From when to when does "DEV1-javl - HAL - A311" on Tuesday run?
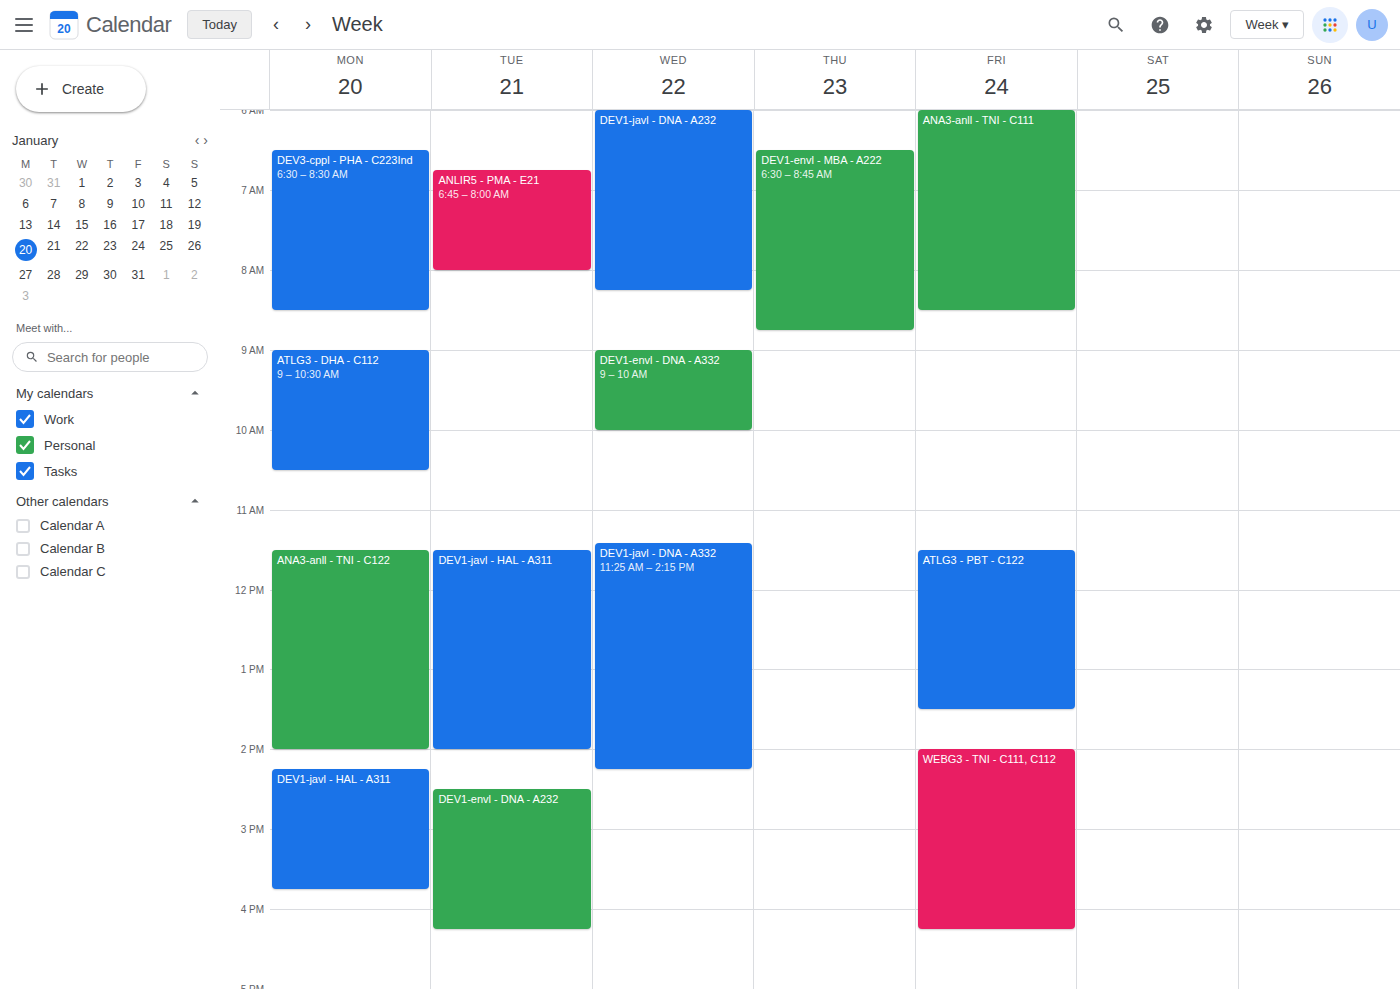
11:30 AM to 2:00 PM